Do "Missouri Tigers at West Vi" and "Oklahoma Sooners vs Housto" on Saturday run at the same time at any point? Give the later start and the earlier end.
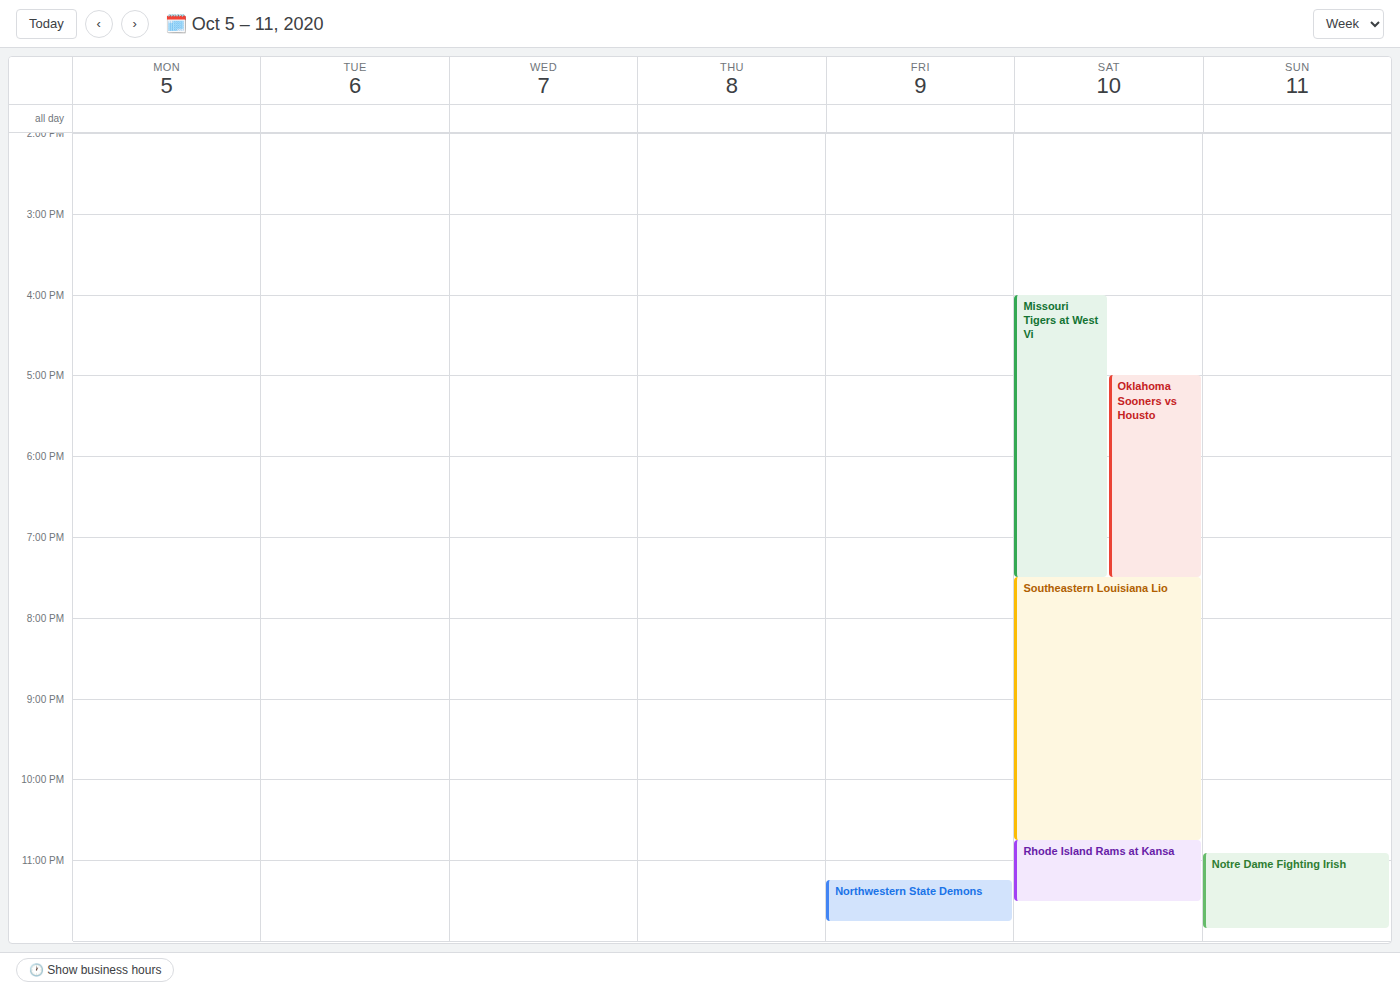
"Oklahoma Sooners vs Housto" starts at 5:00 PM, before "Missouri Tigers at West Vi" ends at 7:30 PM -- they overlap.